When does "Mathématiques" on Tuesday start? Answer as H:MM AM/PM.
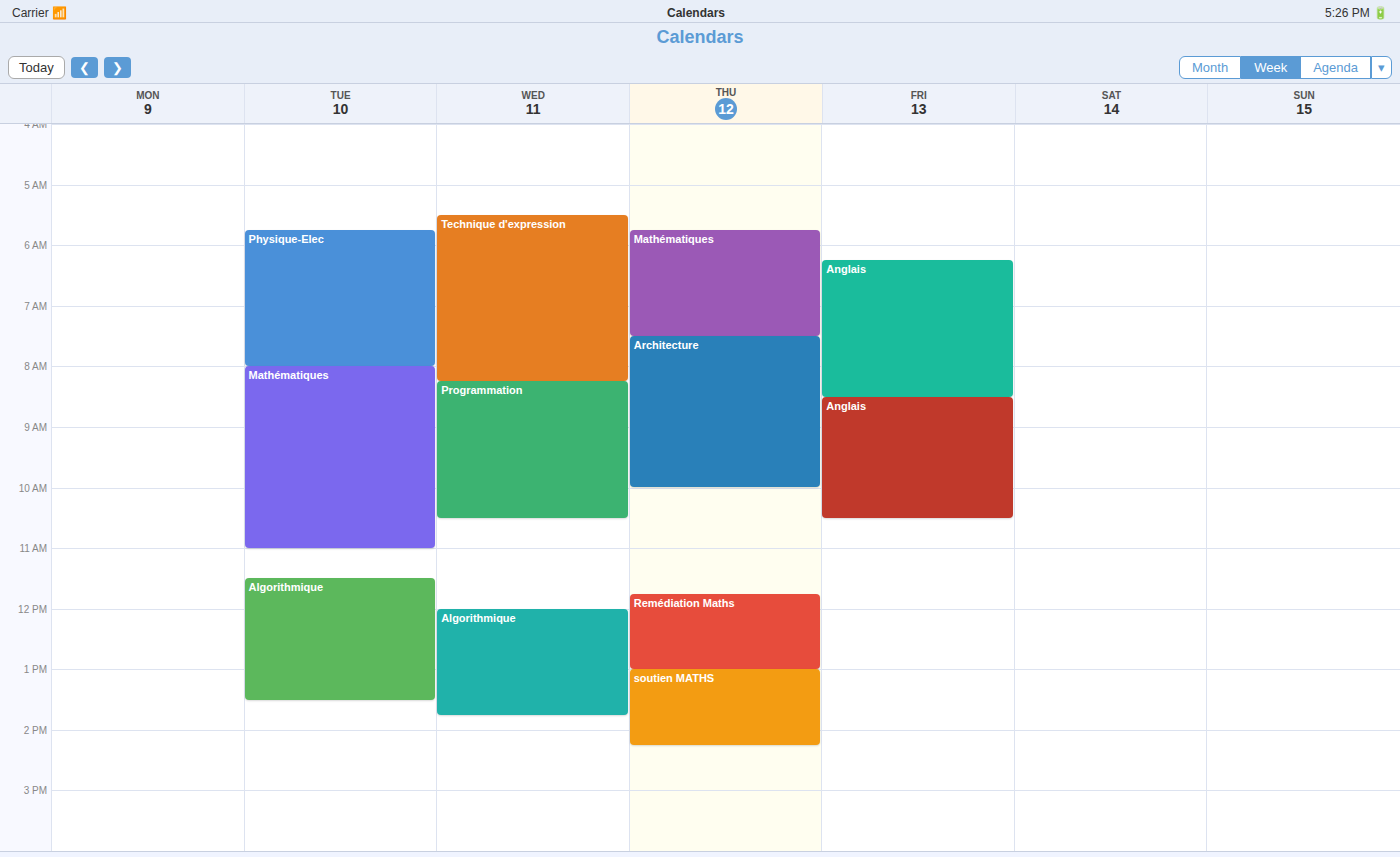
8:00 AM